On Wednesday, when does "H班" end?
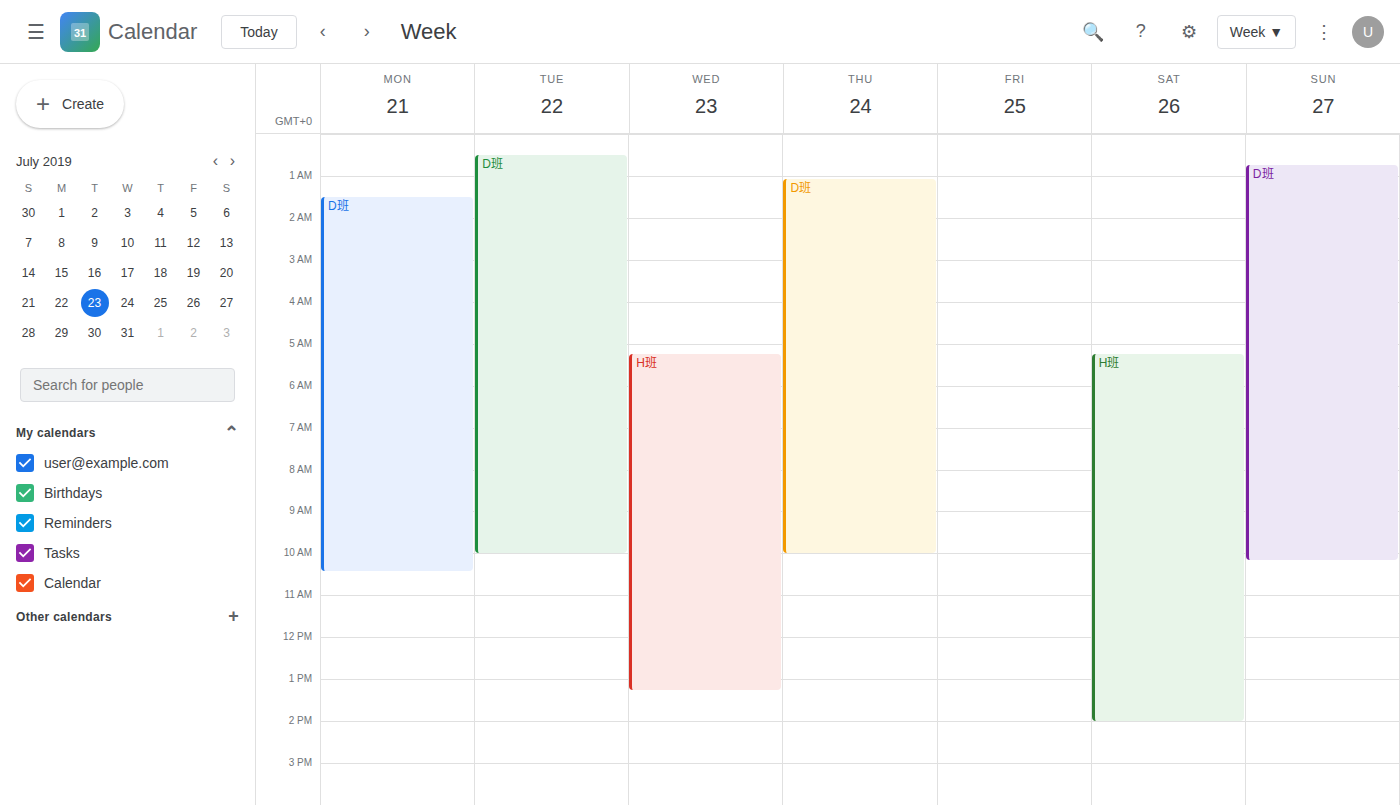
1:15 PM